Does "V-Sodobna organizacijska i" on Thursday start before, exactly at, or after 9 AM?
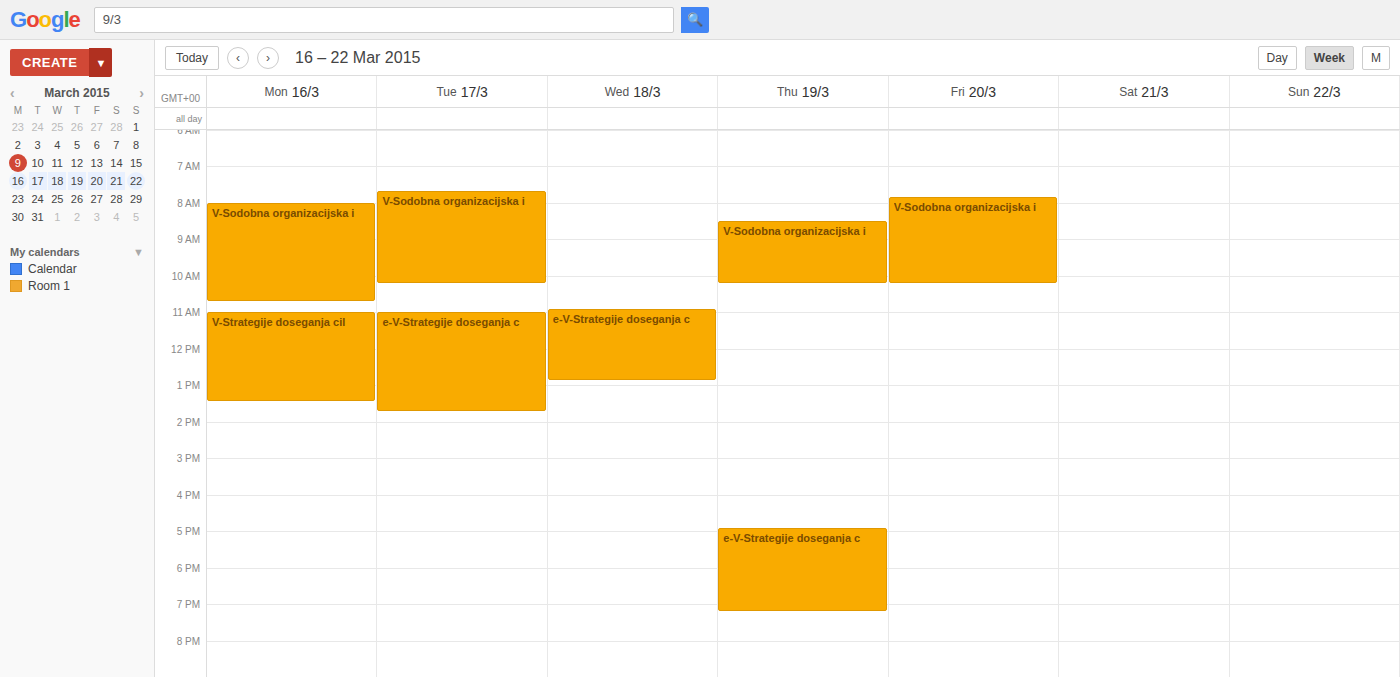
8:30 AM -- before 9 AM, 30 minutes above the 9 AM line.